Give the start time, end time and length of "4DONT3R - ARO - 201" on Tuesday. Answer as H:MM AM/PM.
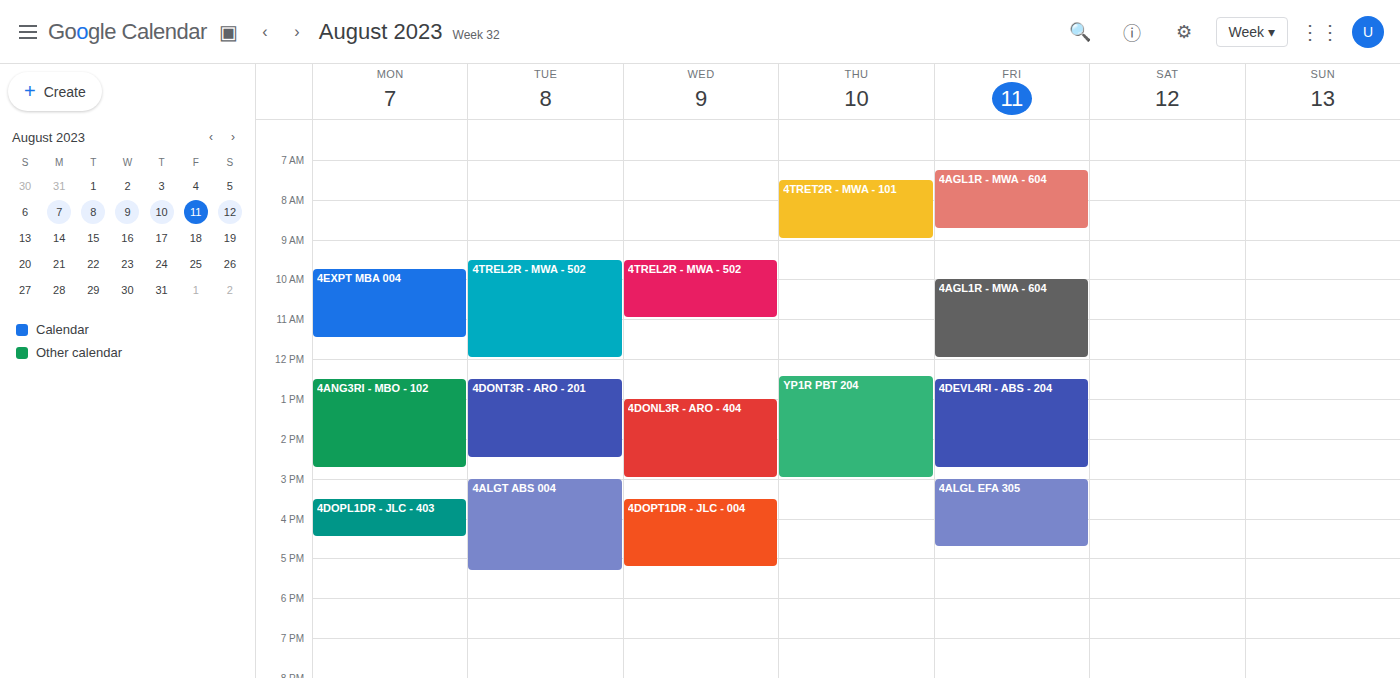
12:30 PM to 2:30 PM, 2 hours